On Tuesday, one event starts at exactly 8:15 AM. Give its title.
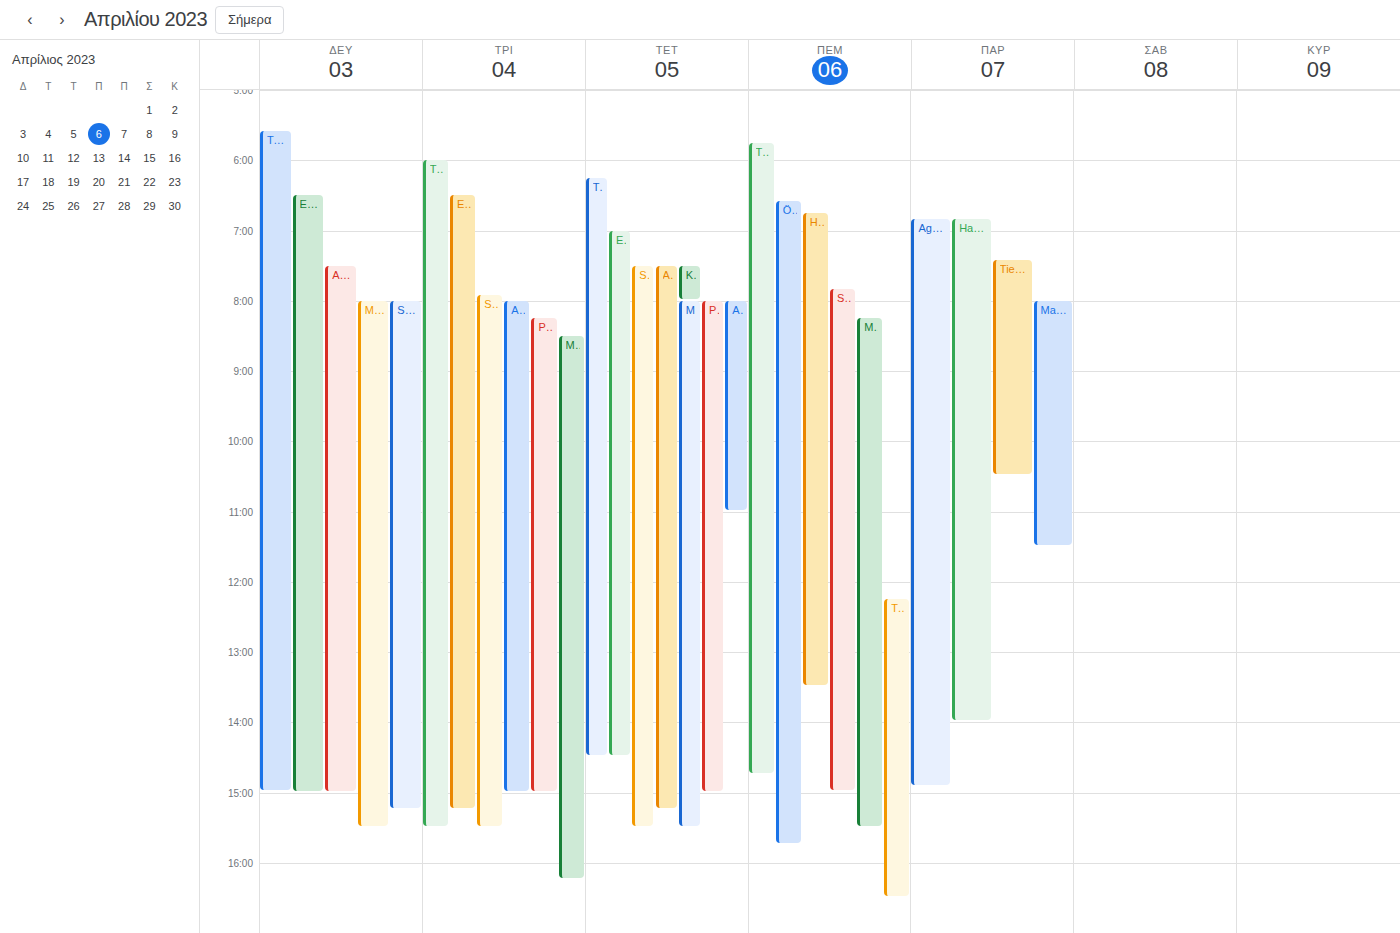
"Phytomedizin"